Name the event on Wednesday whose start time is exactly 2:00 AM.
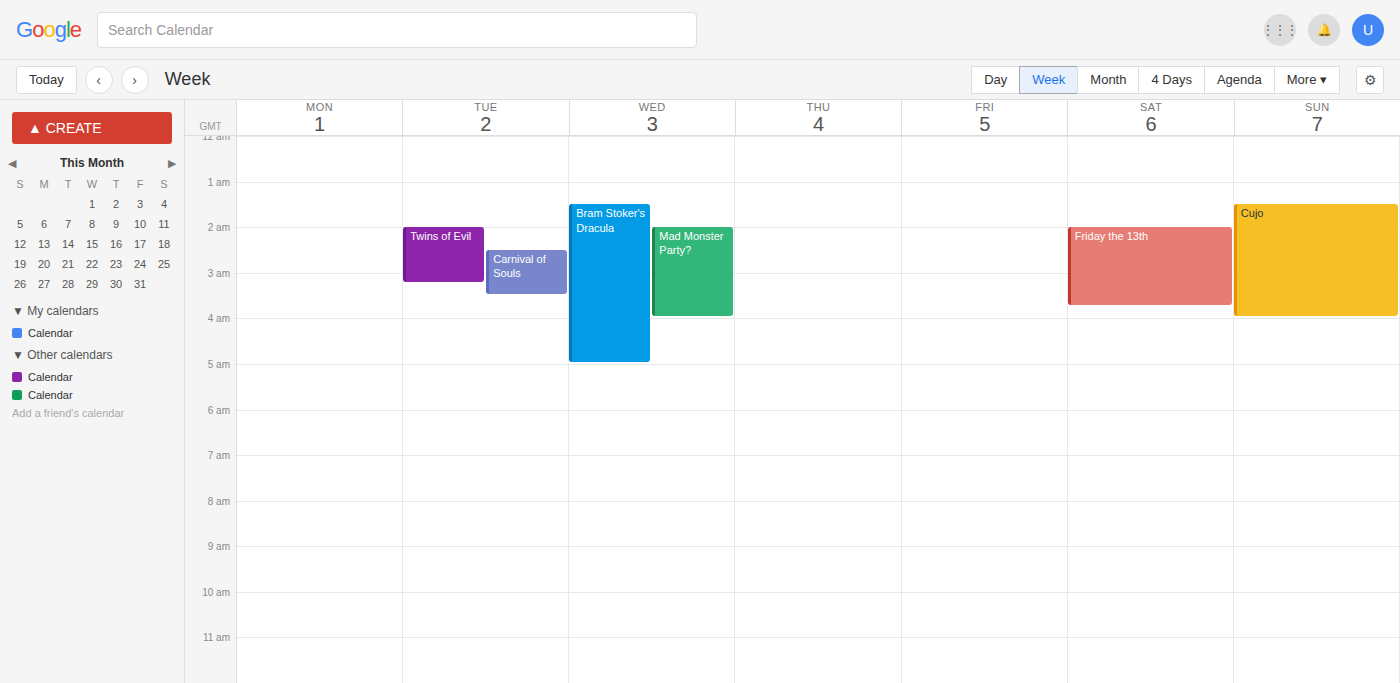
"Mad Monster Party?"